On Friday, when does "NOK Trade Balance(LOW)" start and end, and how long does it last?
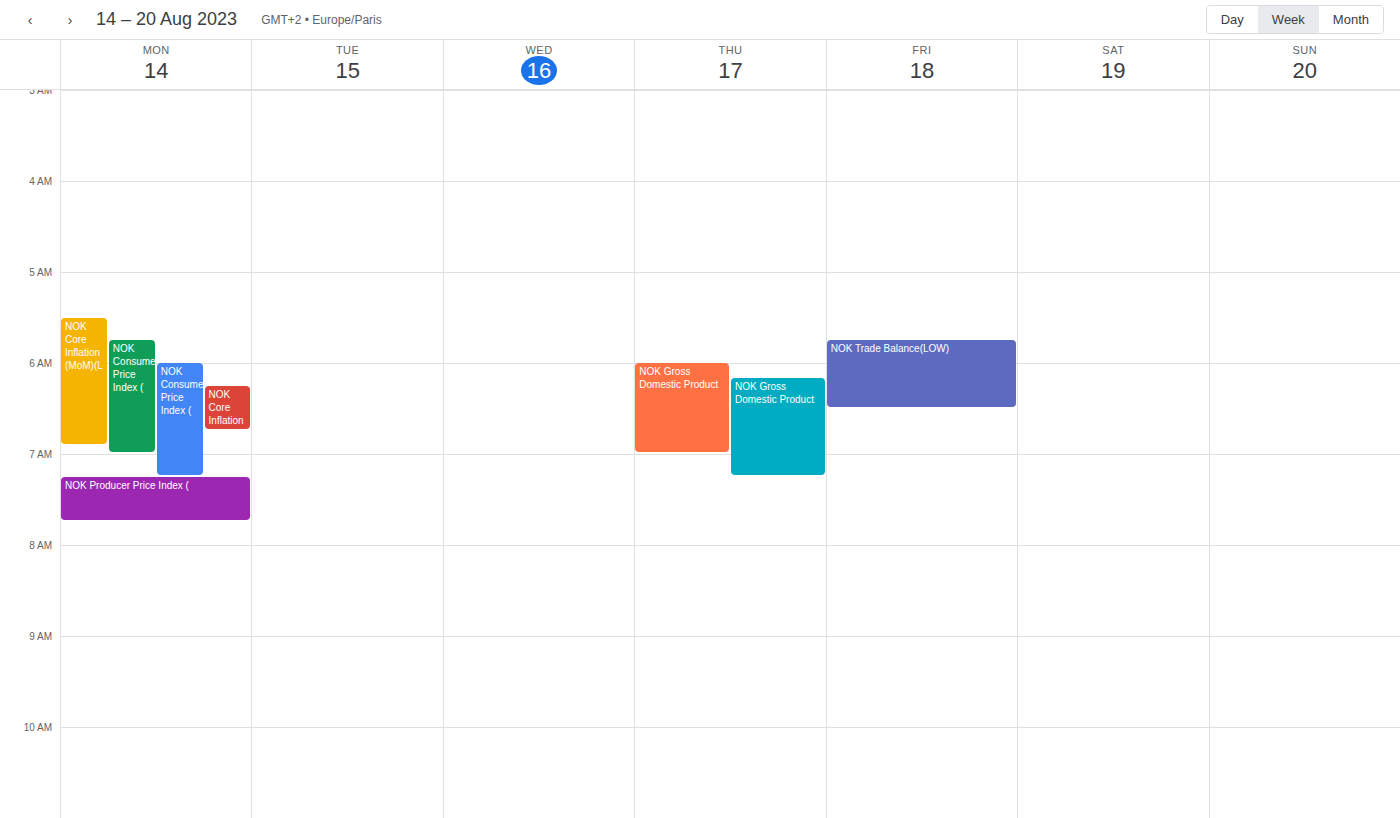
5:45 AM to 6:30 AM, 45 minutes